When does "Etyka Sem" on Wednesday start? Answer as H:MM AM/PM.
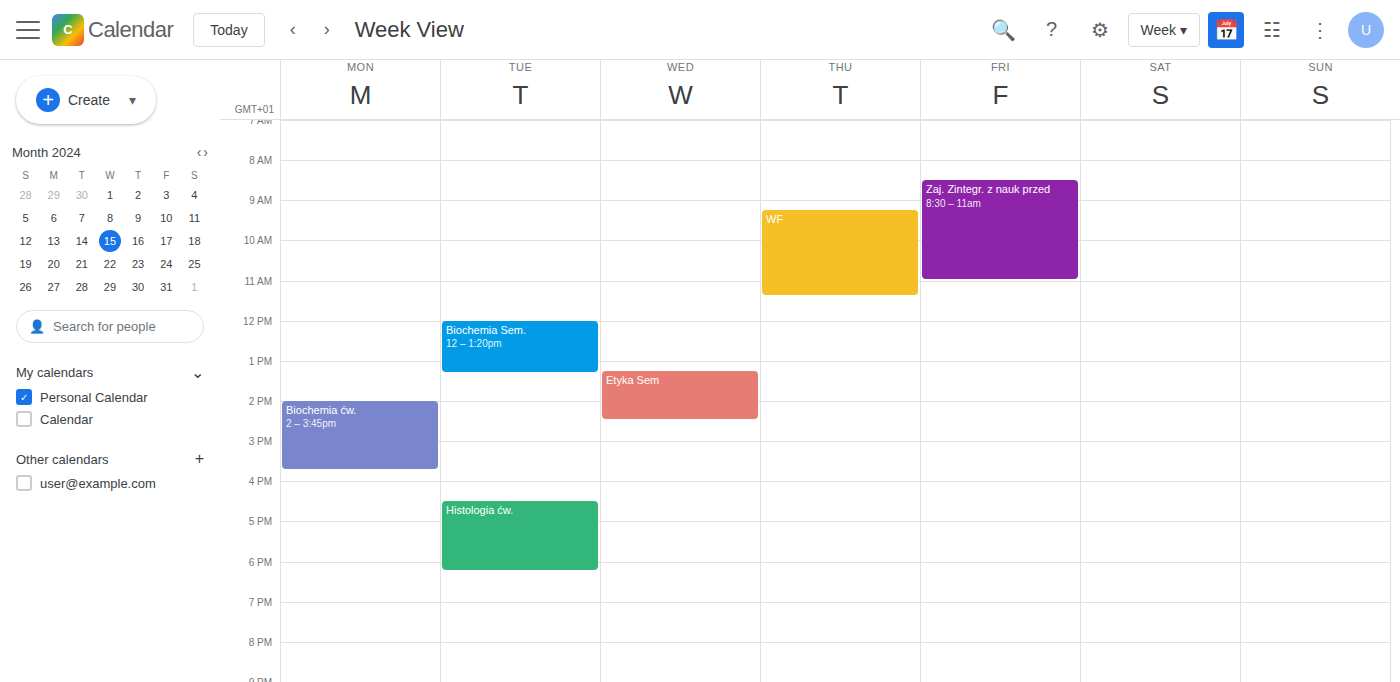
1:15 PM